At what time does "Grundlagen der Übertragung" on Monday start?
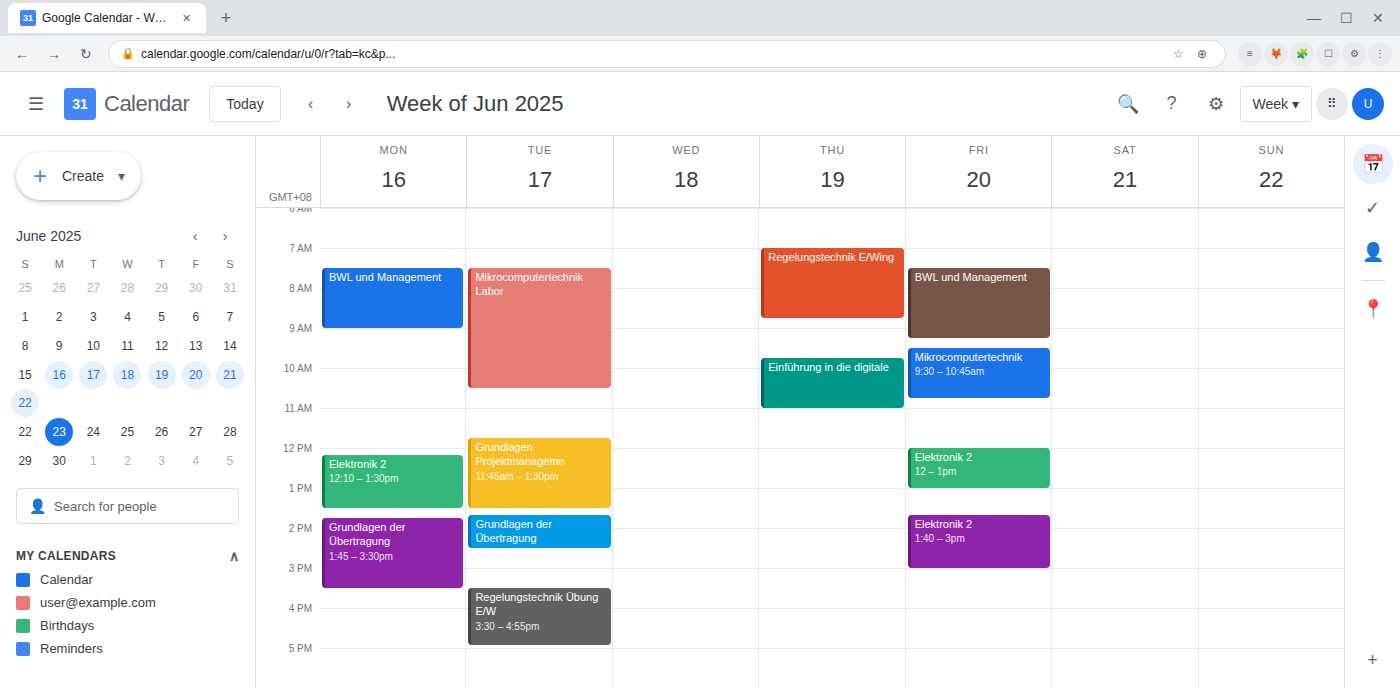
1:45 PM